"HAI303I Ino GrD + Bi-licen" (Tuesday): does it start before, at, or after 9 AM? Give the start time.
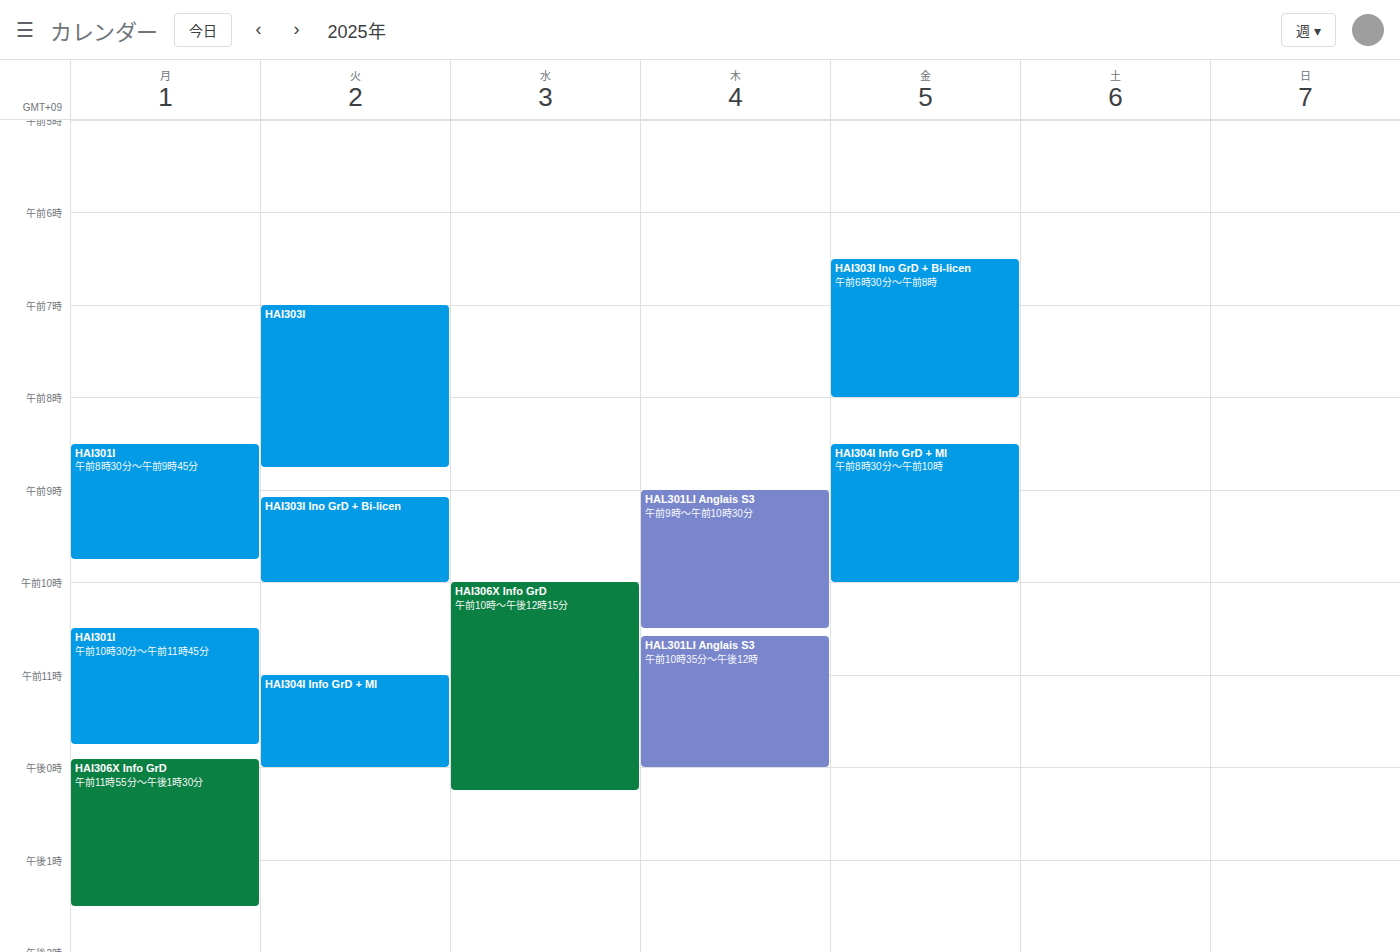
9:05 AM -- after 9 AM, 5 minutes below the 9 AM line.